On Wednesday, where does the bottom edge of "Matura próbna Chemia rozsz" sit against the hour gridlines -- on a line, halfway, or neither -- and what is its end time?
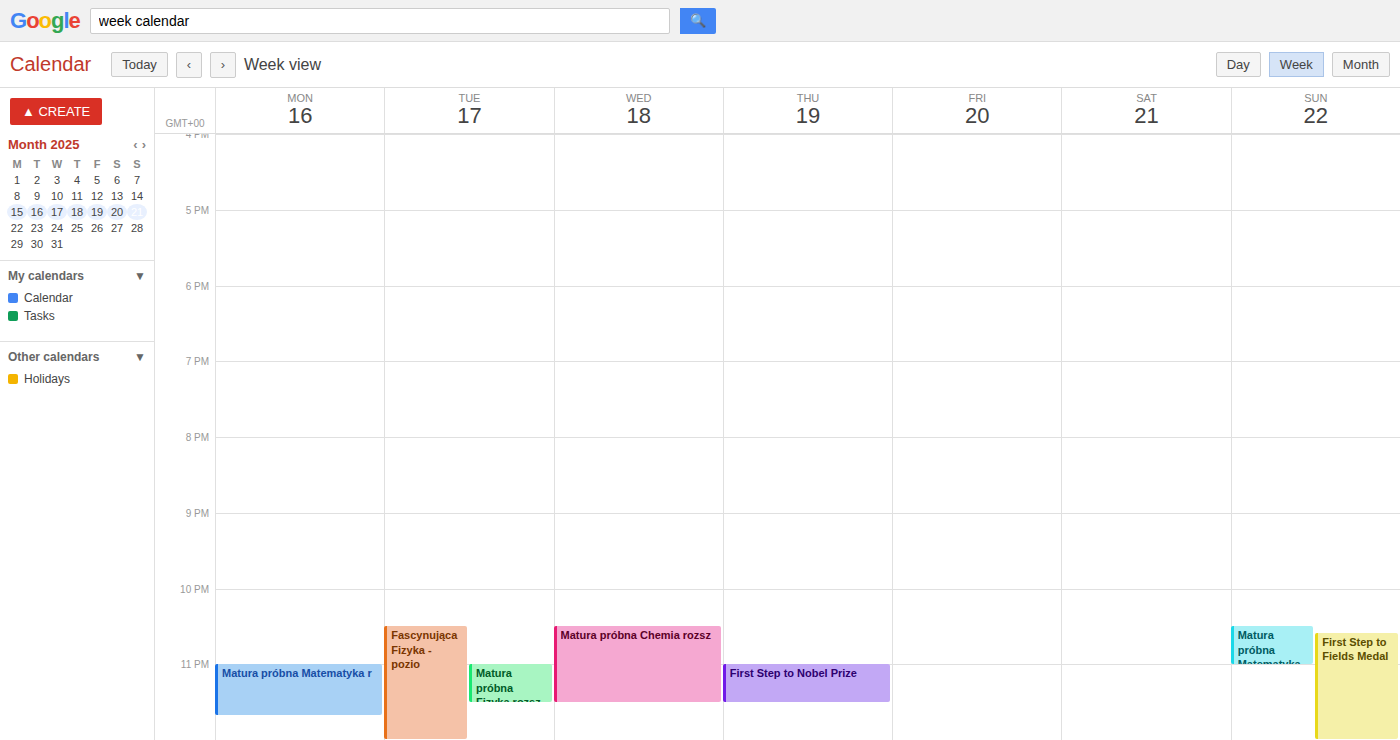
11:30 PM -- halfway between the 11 PM and 12 AM lines.